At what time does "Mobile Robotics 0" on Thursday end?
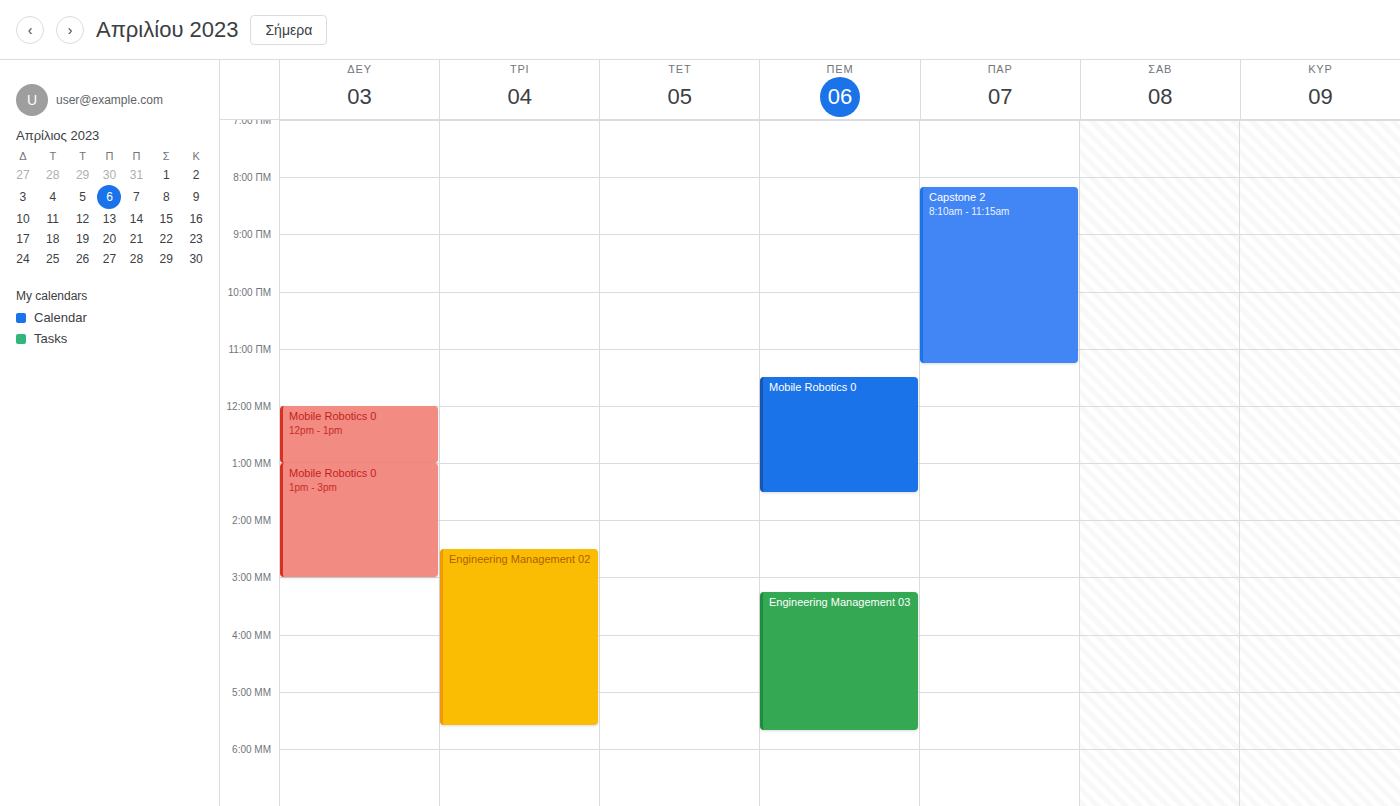
1:30 PM